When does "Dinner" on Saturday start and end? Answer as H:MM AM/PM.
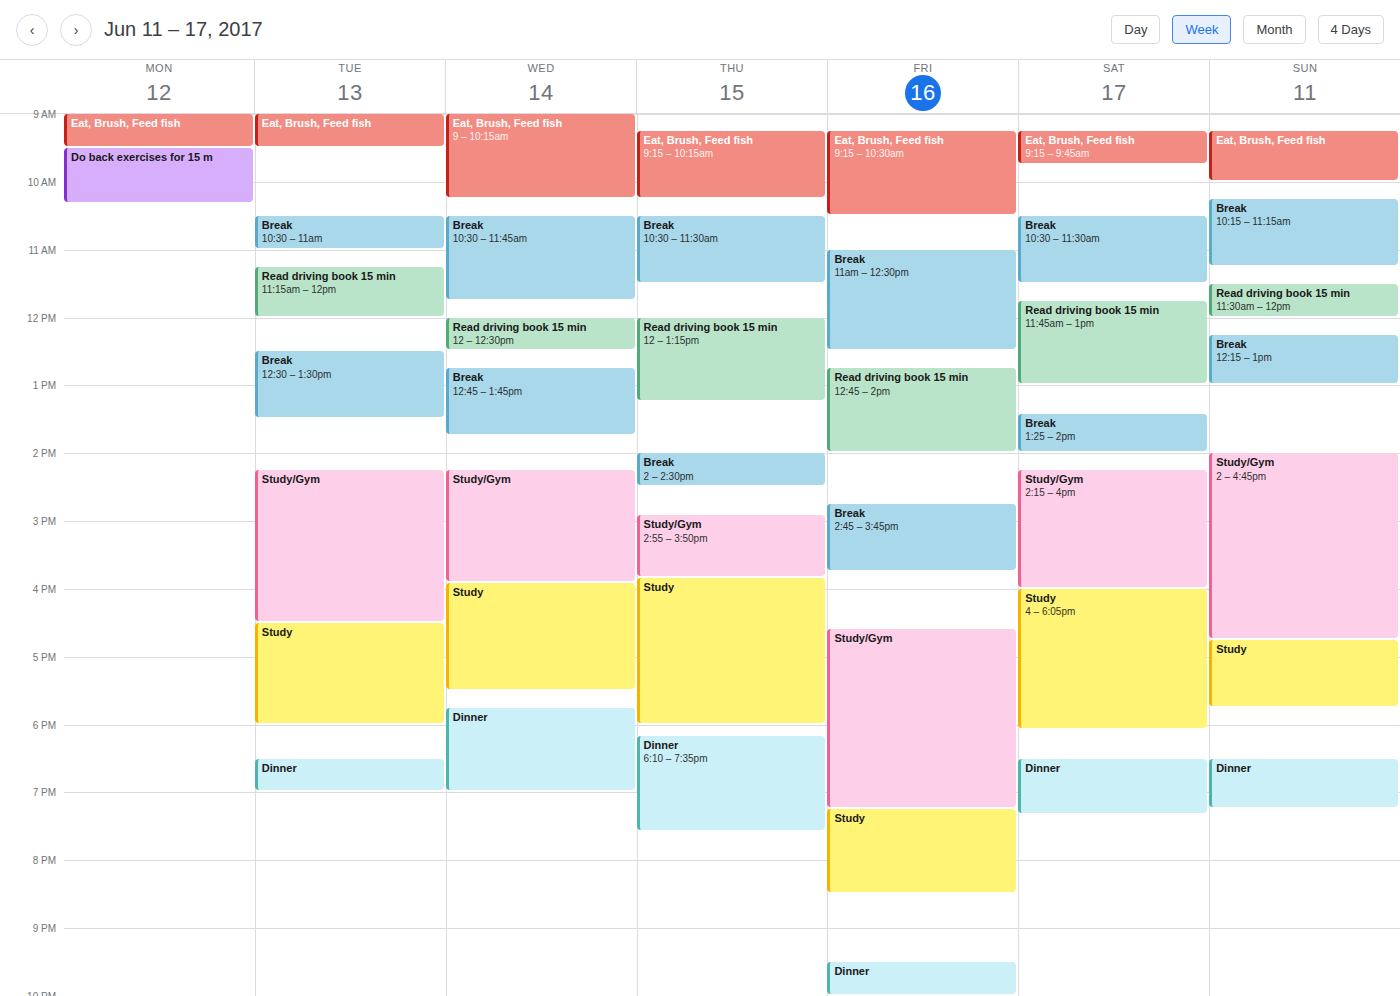
6:30 PM to 7:20 PM